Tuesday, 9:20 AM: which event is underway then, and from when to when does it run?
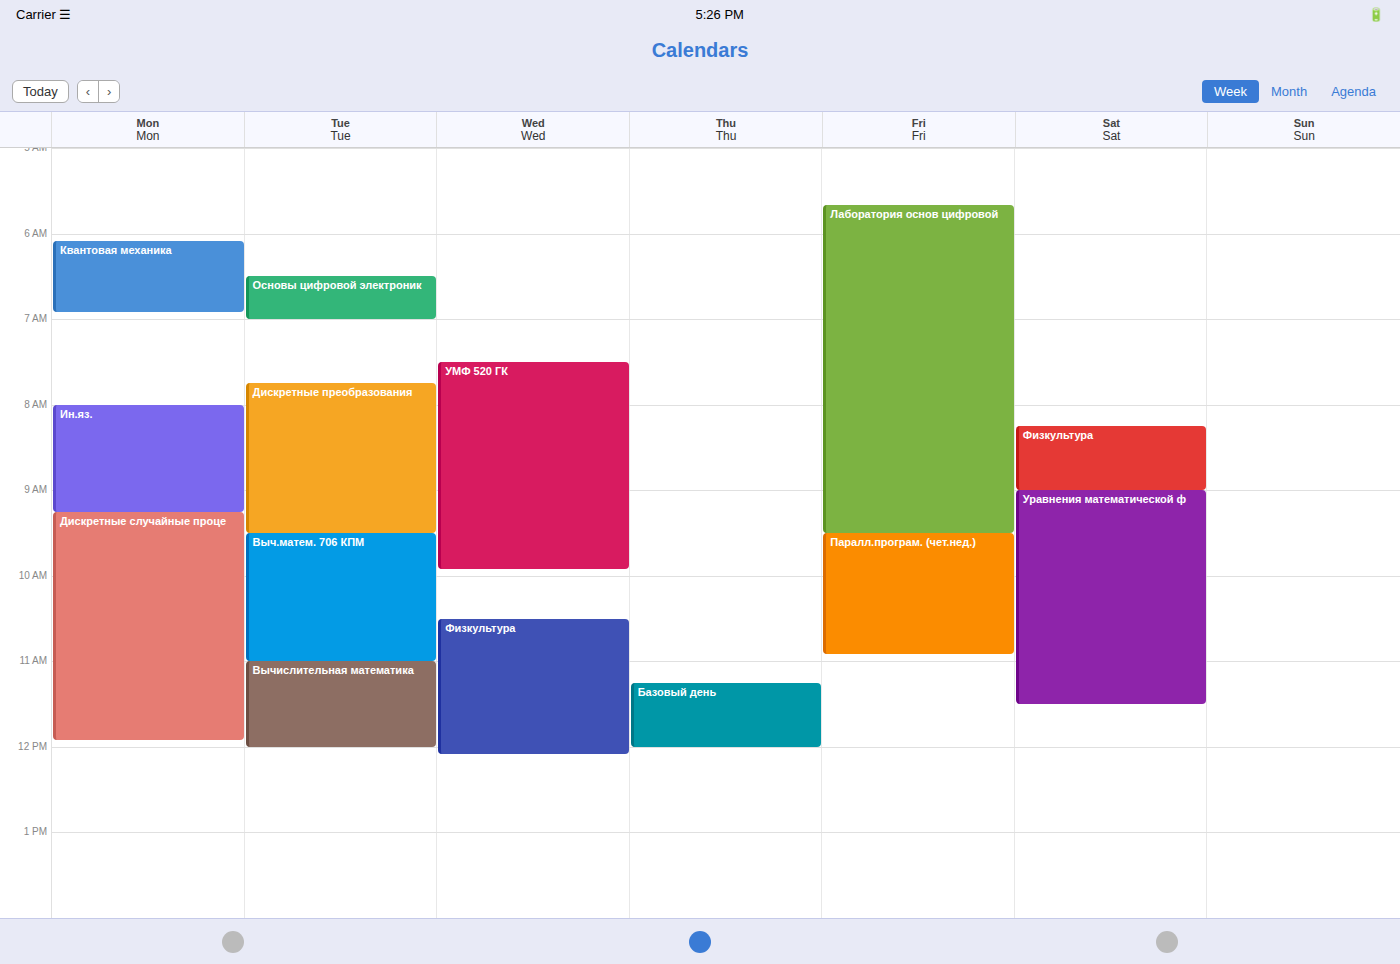
"Дискретные преобразования", 7:45 AM to 9:30 AM